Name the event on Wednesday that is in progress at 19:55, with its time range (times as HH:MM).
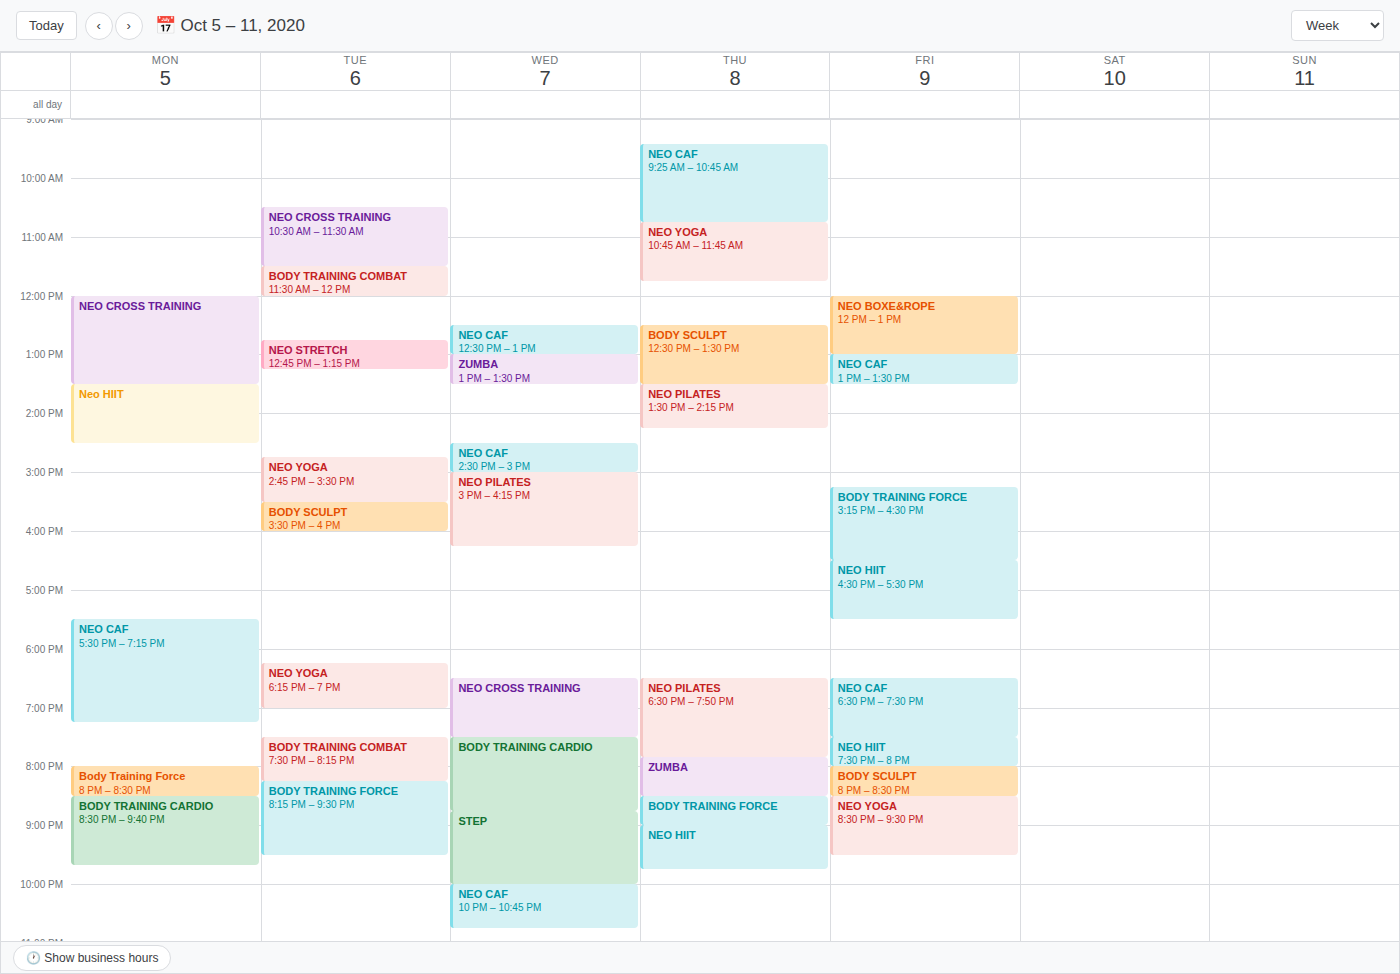
"BODY TRAINING CARDIO", 19:30 to 20:45